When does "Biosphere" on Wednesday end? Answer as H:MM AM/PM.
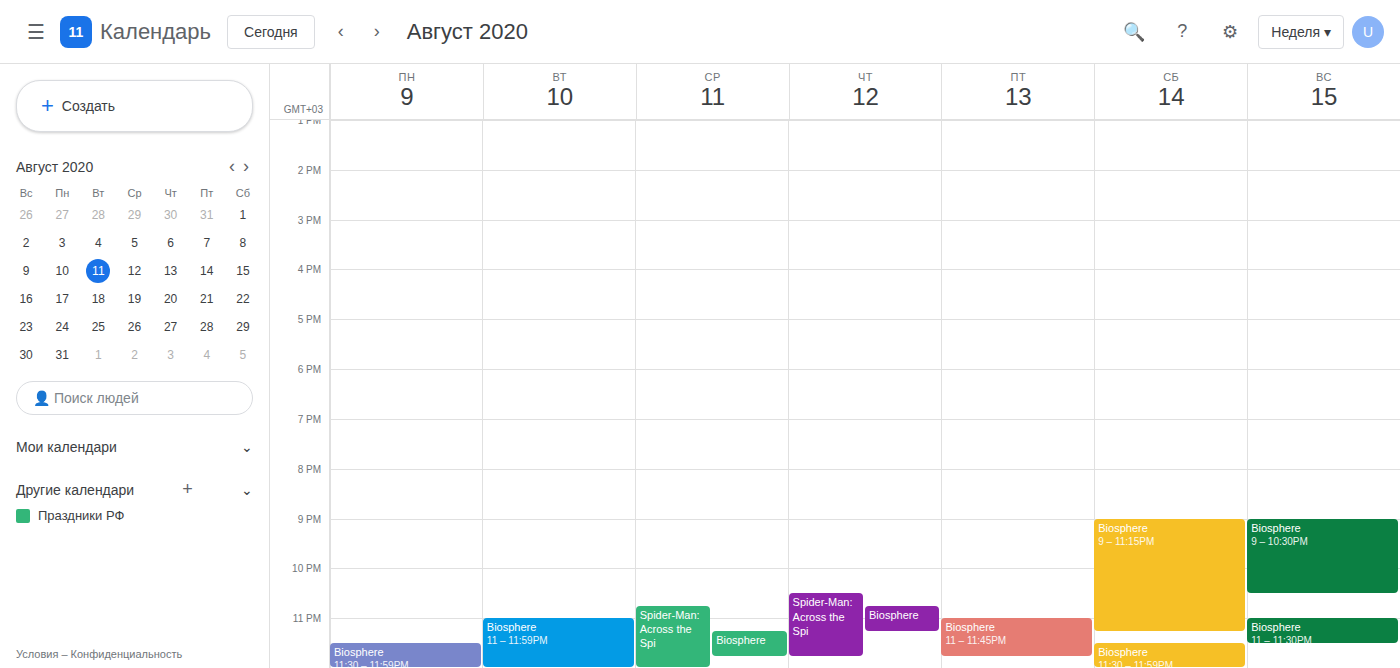
11:45 PM